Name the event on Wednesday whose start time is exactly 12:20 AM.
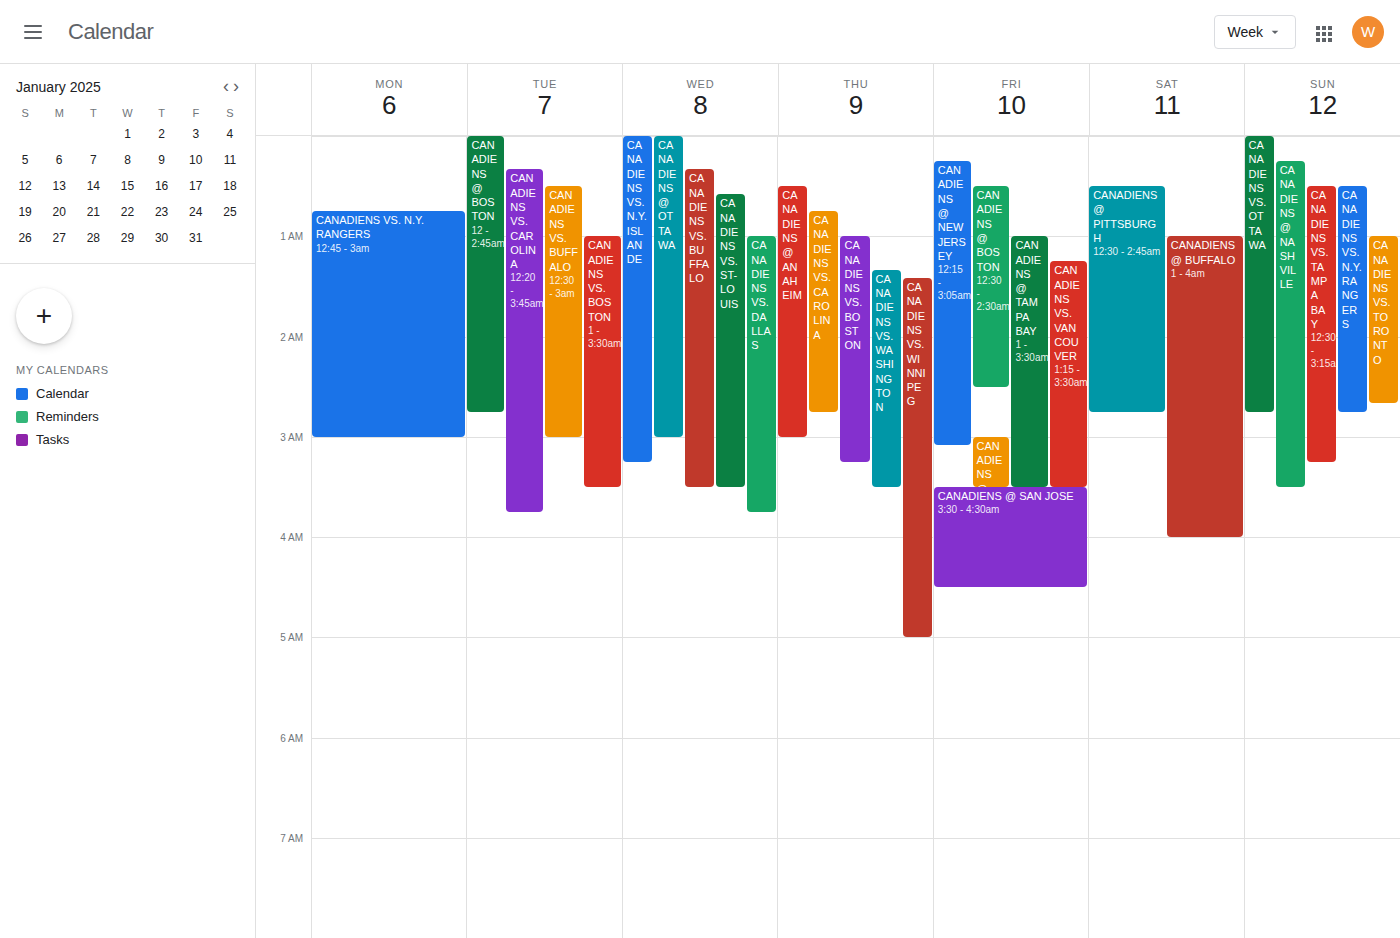
"CANADIENS VS. BUFFALO"